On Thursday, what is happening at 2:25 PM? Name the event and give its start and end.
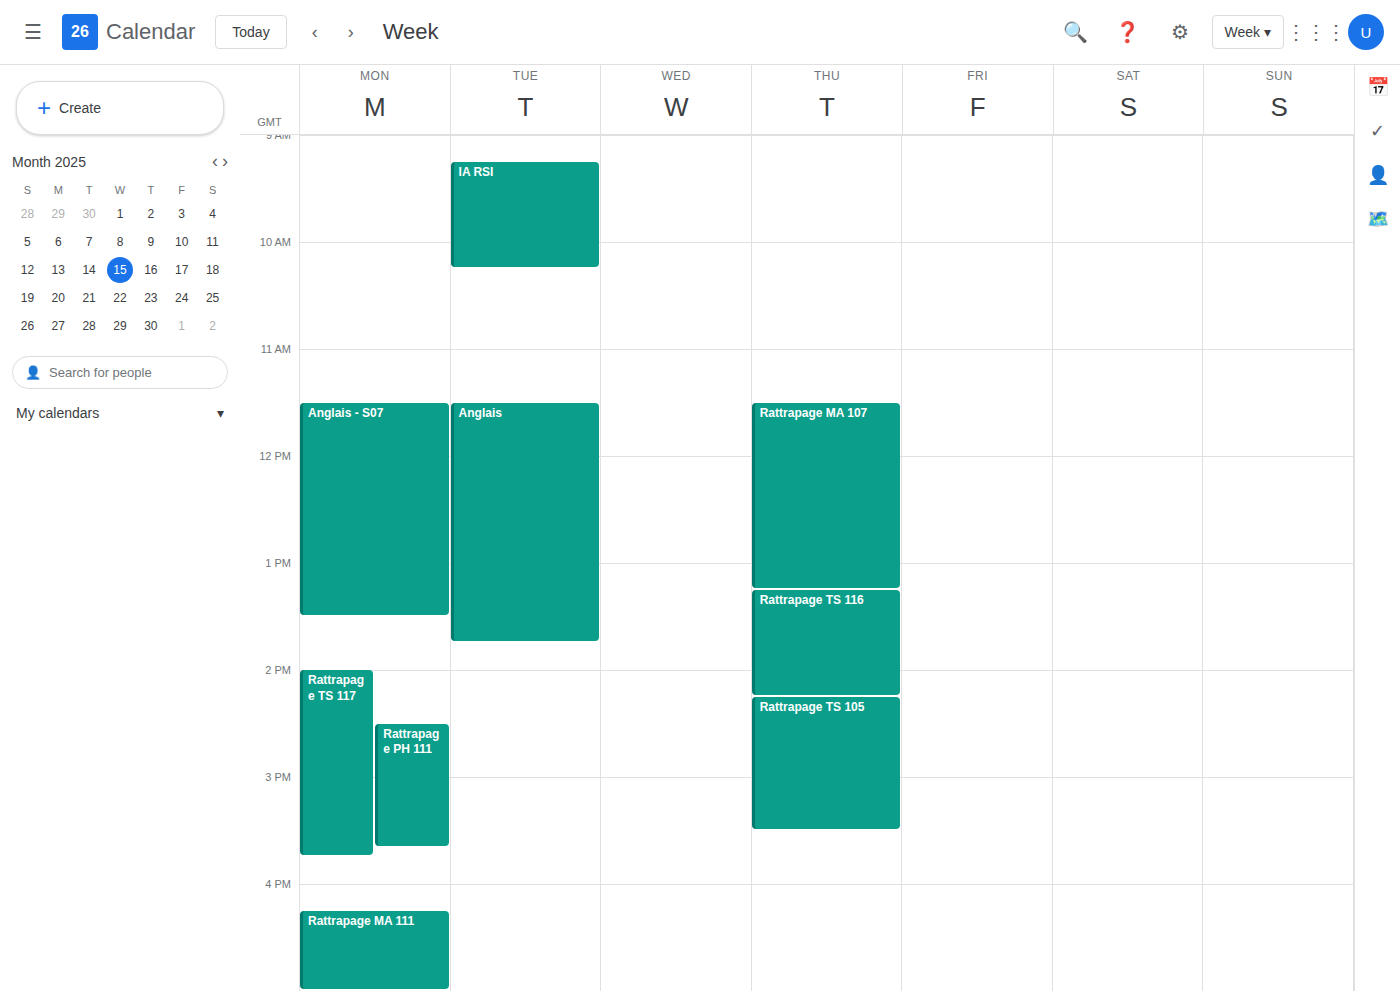
"Rattrapage TS 105", 2:15 PM to 3:30 PM